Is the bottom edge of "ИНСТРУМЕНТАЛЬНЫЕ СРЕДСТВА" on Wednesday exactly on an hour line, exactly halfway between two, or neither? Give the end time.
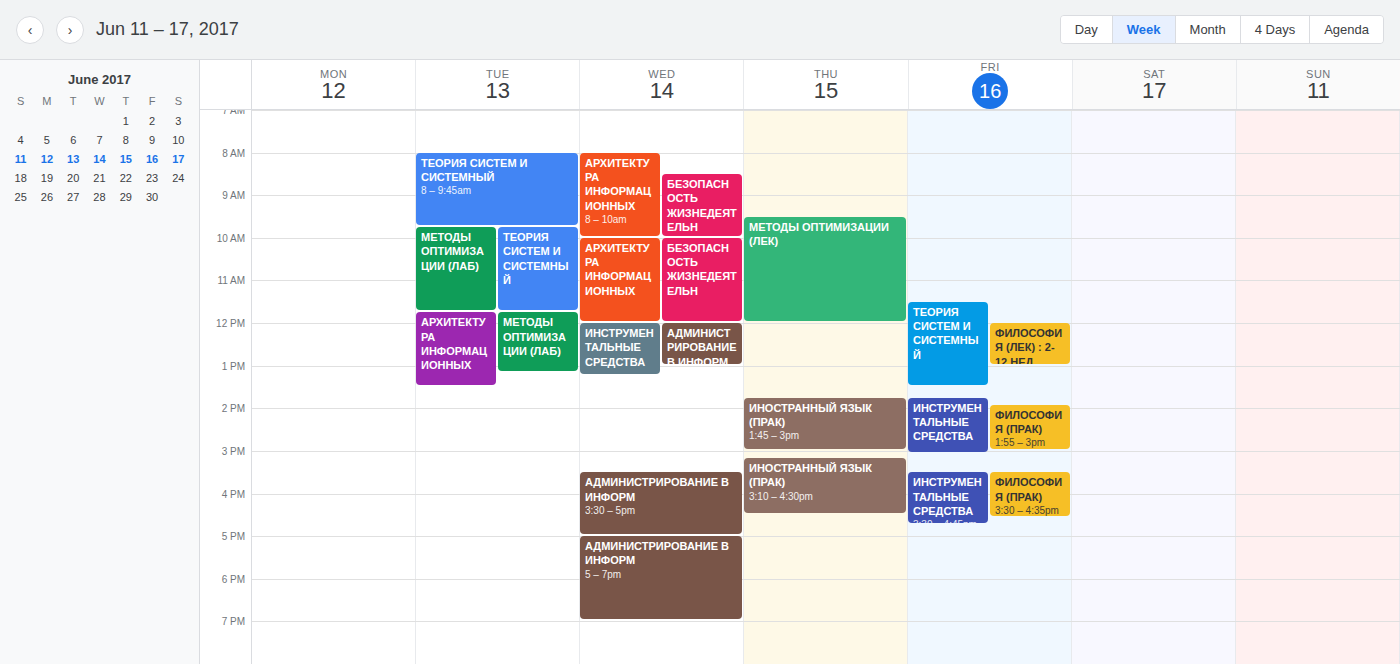
1:15 PM -- neither: a quarter of the way from the 1 PM line to the 2 PM line.